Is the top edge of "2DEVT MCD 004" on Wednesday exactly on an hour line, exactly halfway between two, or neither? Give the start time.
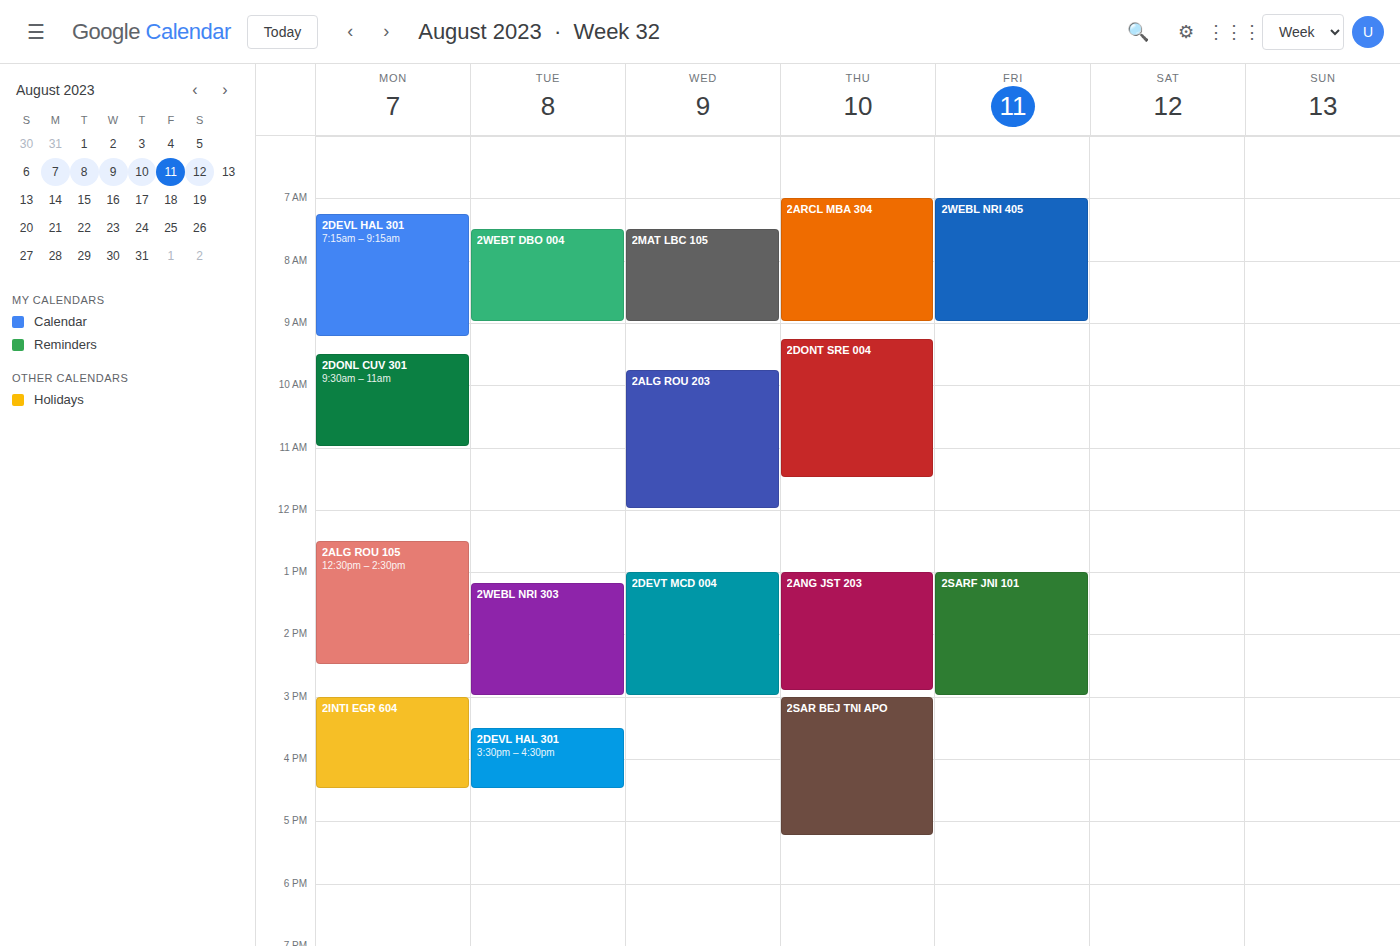
1:00 PM -- exactly on the 1 PM line.